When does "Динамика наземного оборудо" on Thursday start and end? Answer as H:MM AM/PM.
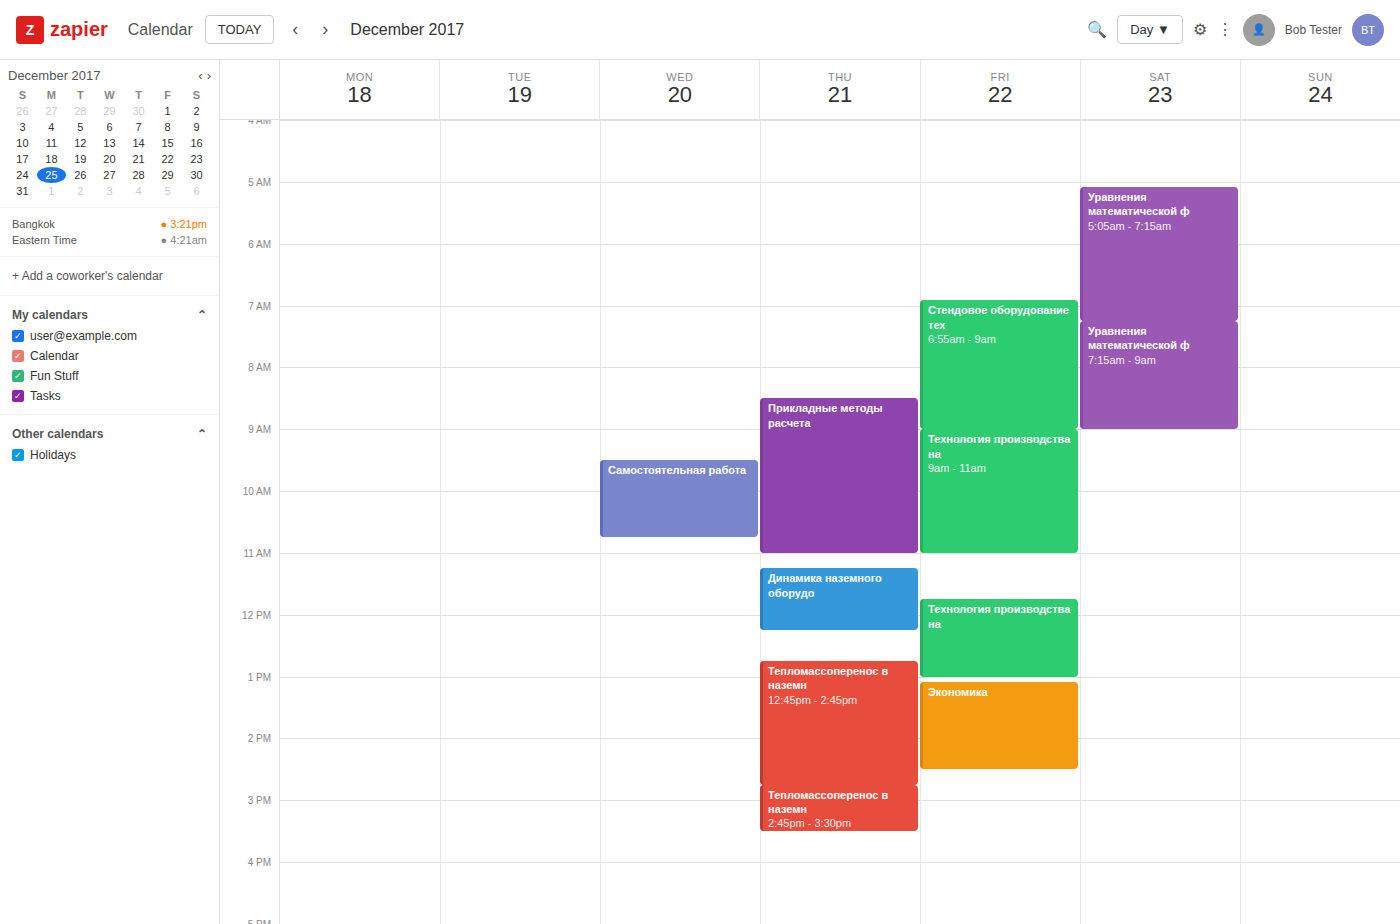
11:15 AM to 12:15 PM